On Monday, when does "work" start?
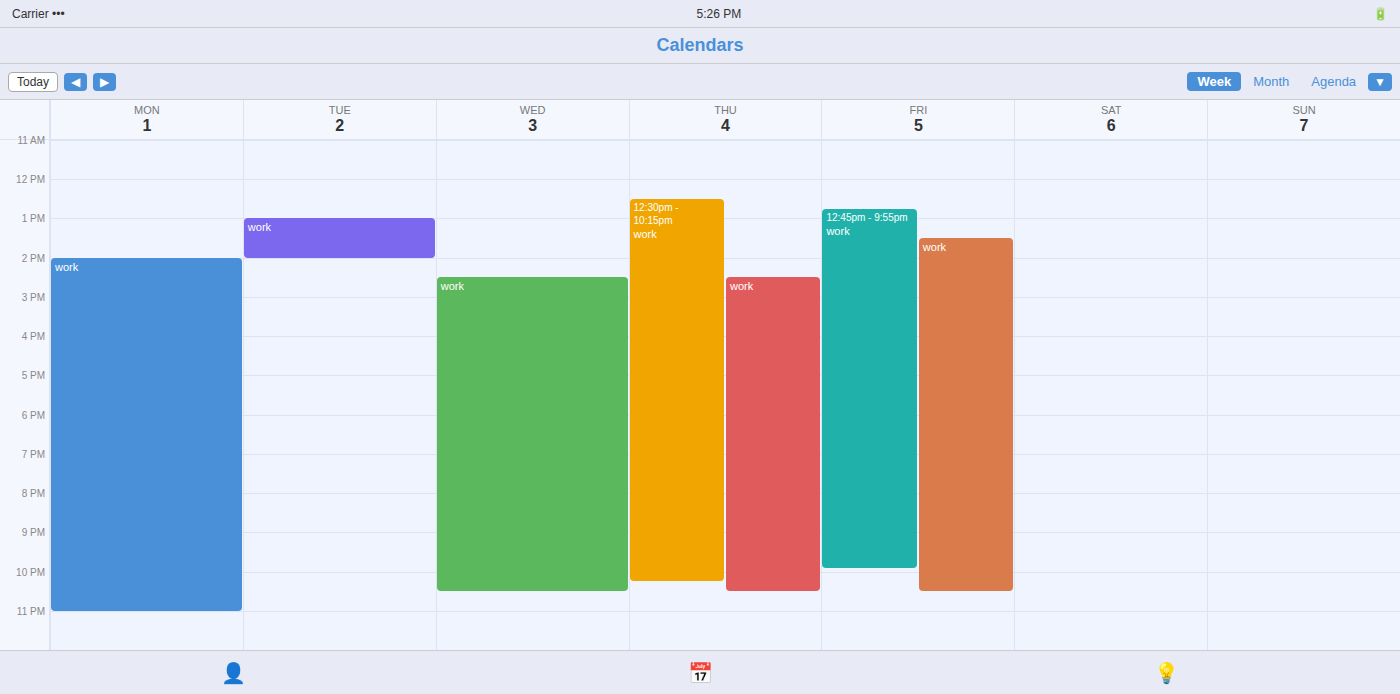
2:00 PM